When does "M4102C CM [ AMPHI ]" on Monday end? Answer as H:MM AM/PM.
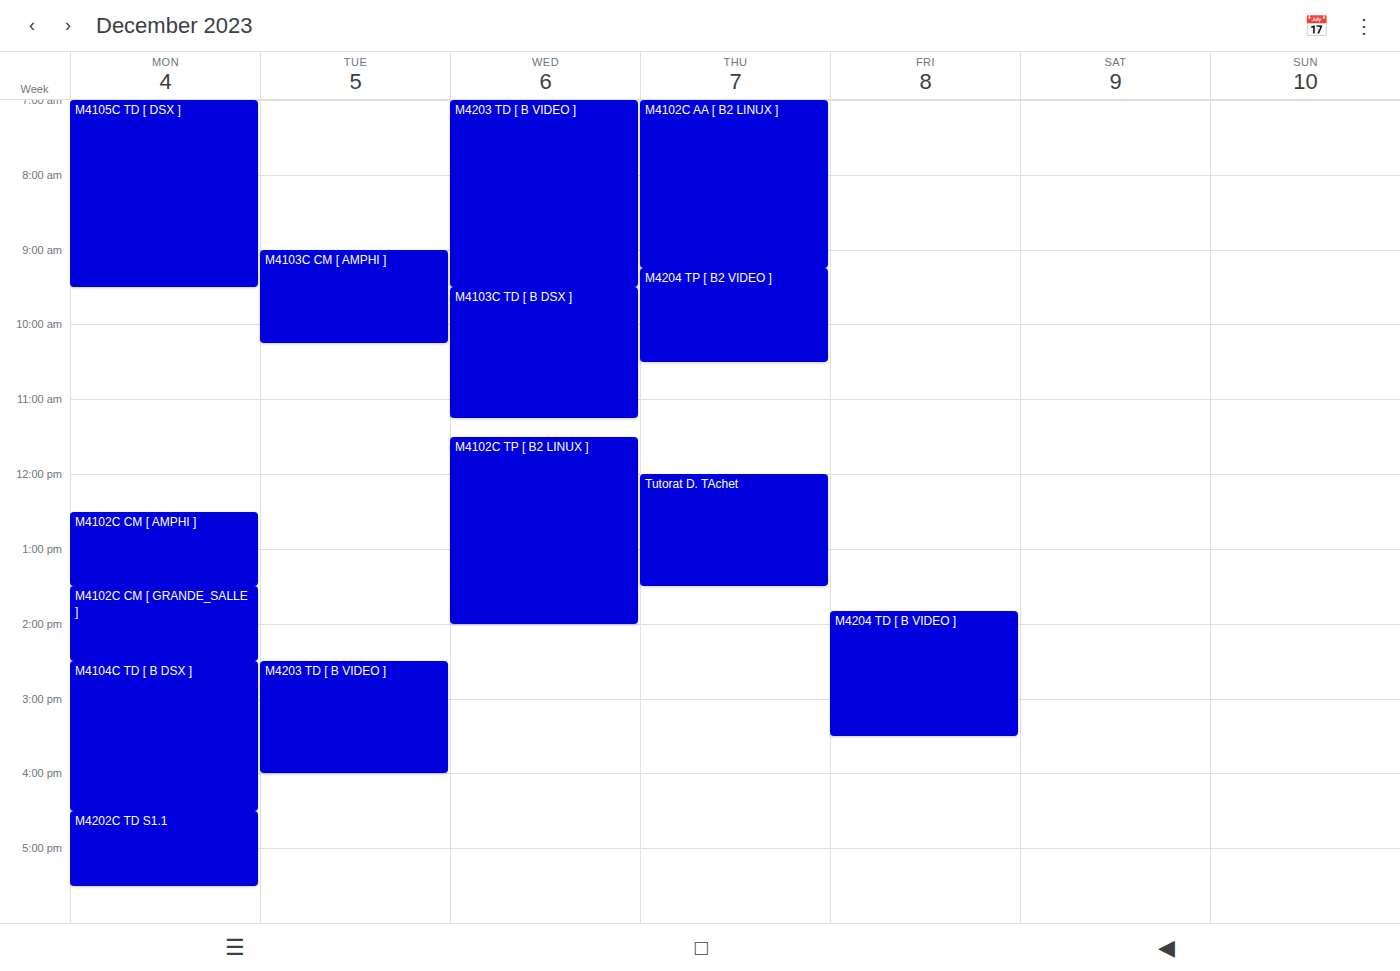
1:30 PM